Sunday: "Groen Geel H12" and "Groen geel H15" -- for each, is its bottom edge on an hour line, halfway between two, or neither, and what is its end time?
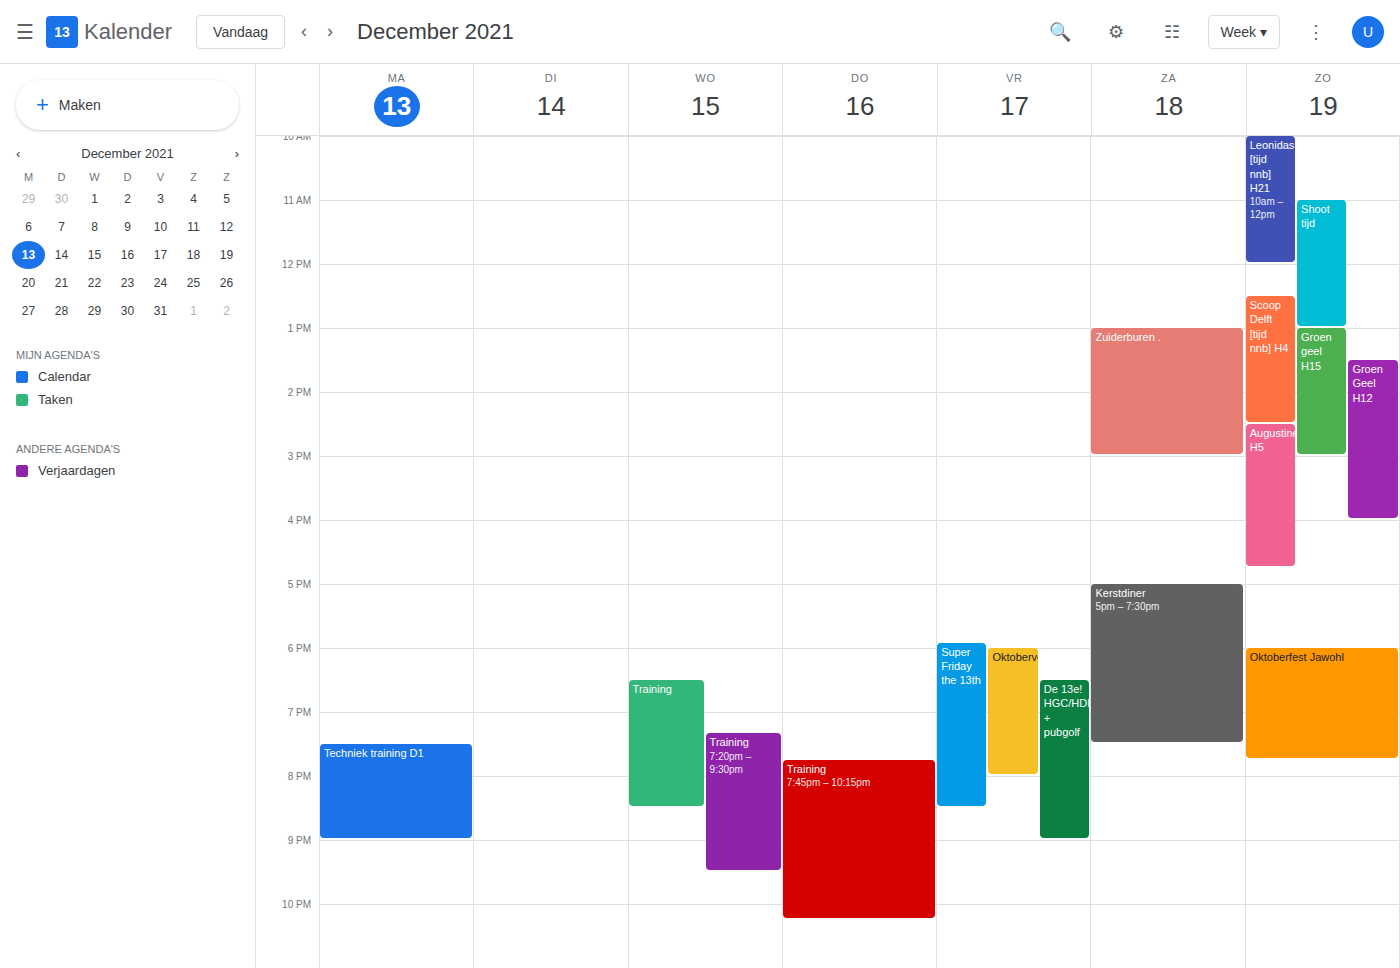
"Groen Geel H12": 4:00 PM, exactly on the 4 PM line. "Groen geel H15": 3:00 PM, exactly on the 3 PM line.